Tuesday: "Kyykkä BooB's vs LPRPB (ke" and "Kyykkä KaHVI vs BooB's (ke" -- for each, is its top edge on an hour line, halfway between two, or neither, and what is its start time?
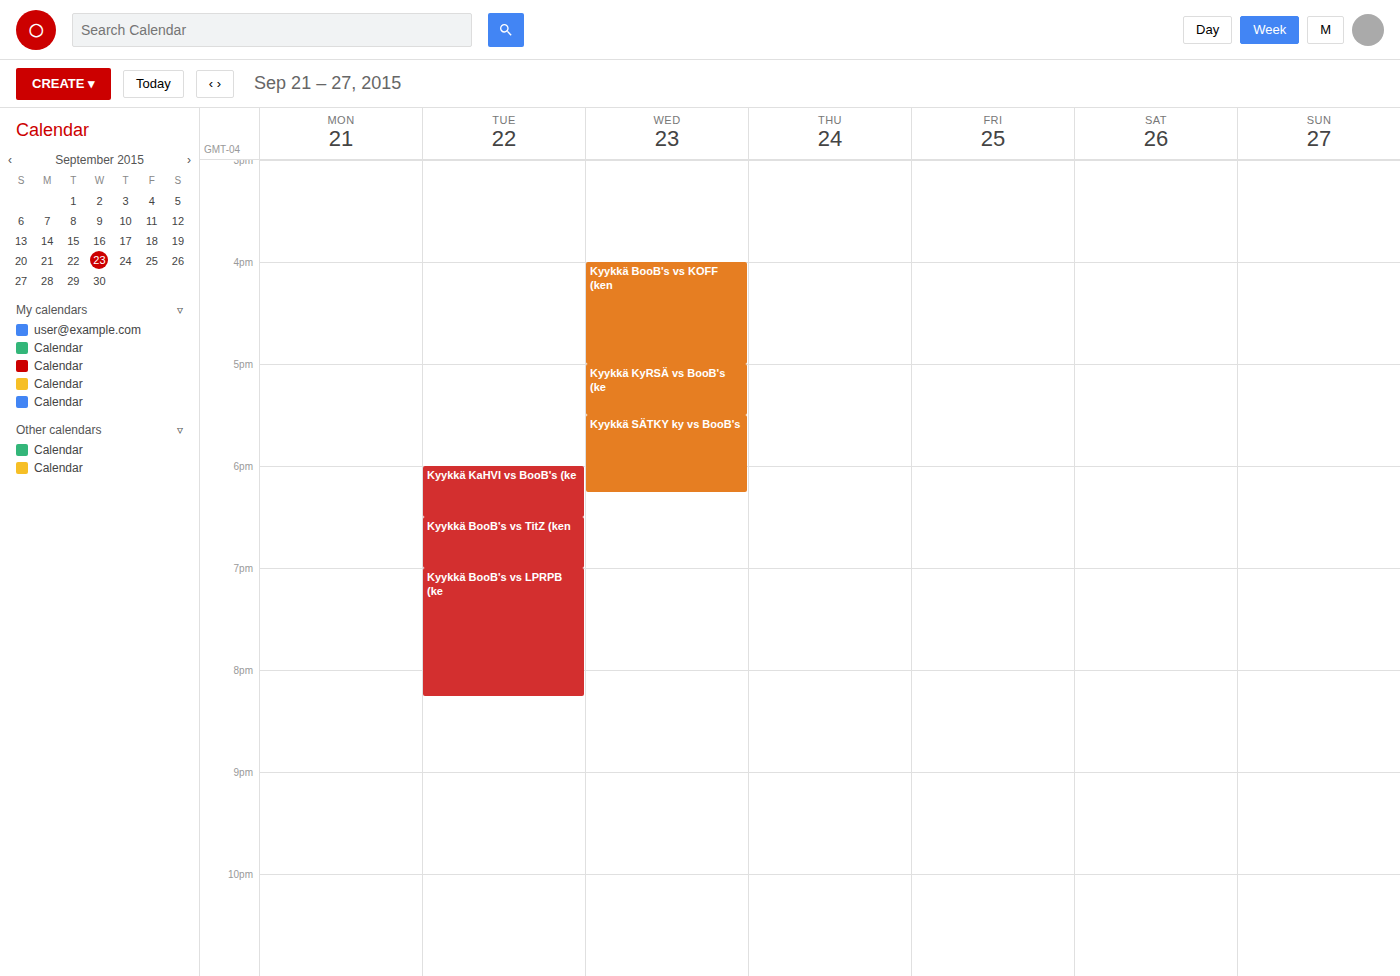
"Kyykkä BooB's vs LPRPB (ke": 7:00 PM, exactly on the 7 PM line. "Kyykkä KaHVI vs BooB's (ke": 6:00 PM, exactly on the 6 PM line.